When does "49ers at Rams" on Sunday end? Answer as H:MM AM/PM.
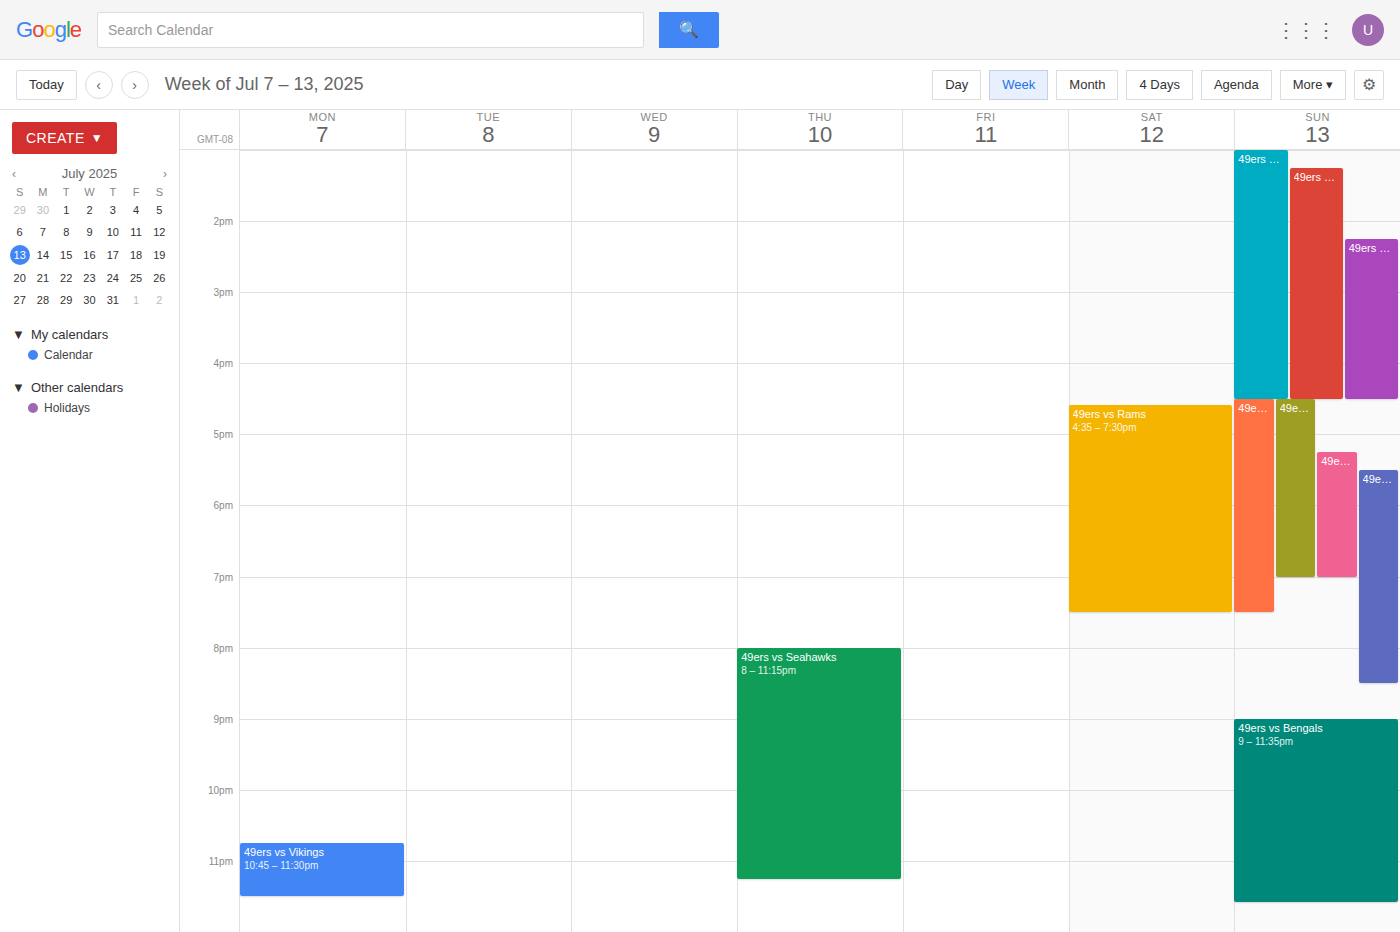
4:30 PM